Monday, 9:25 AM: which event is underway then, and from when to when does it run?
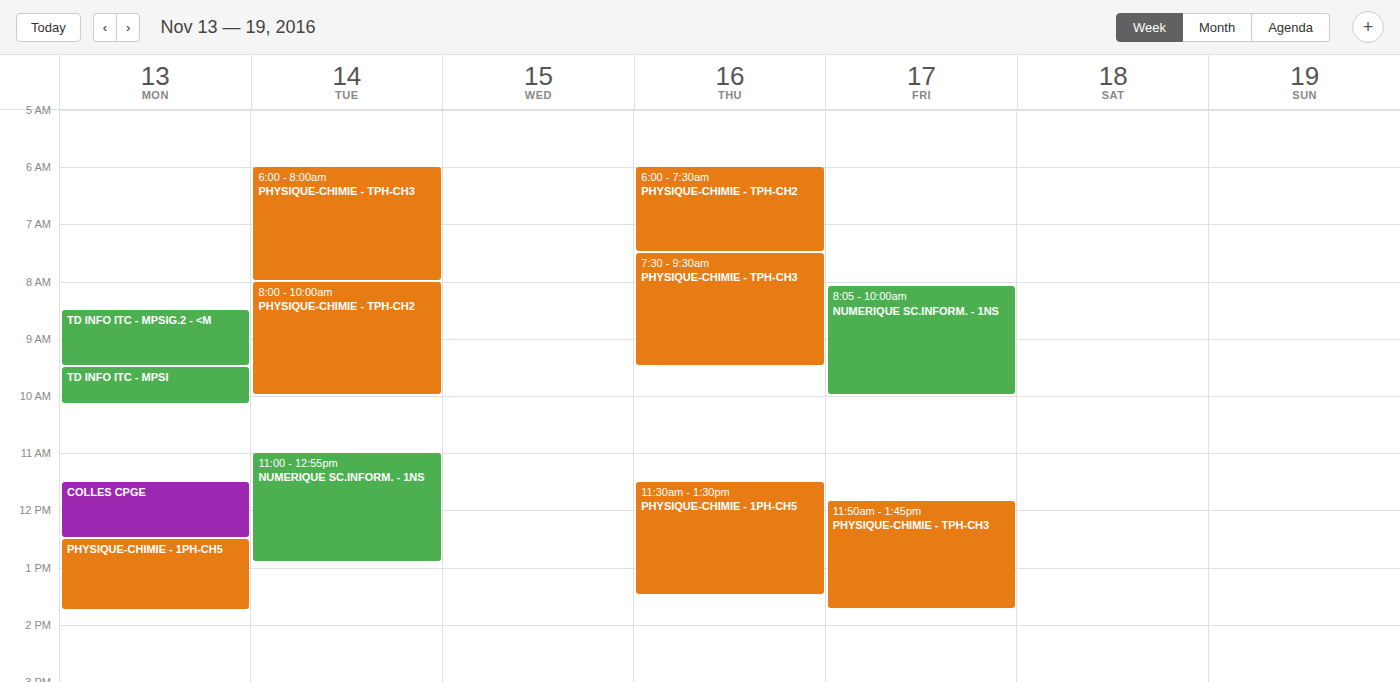
"TD INFO ITC - MPSIG.2 - <M", 8:30 AM to 9:30 AM